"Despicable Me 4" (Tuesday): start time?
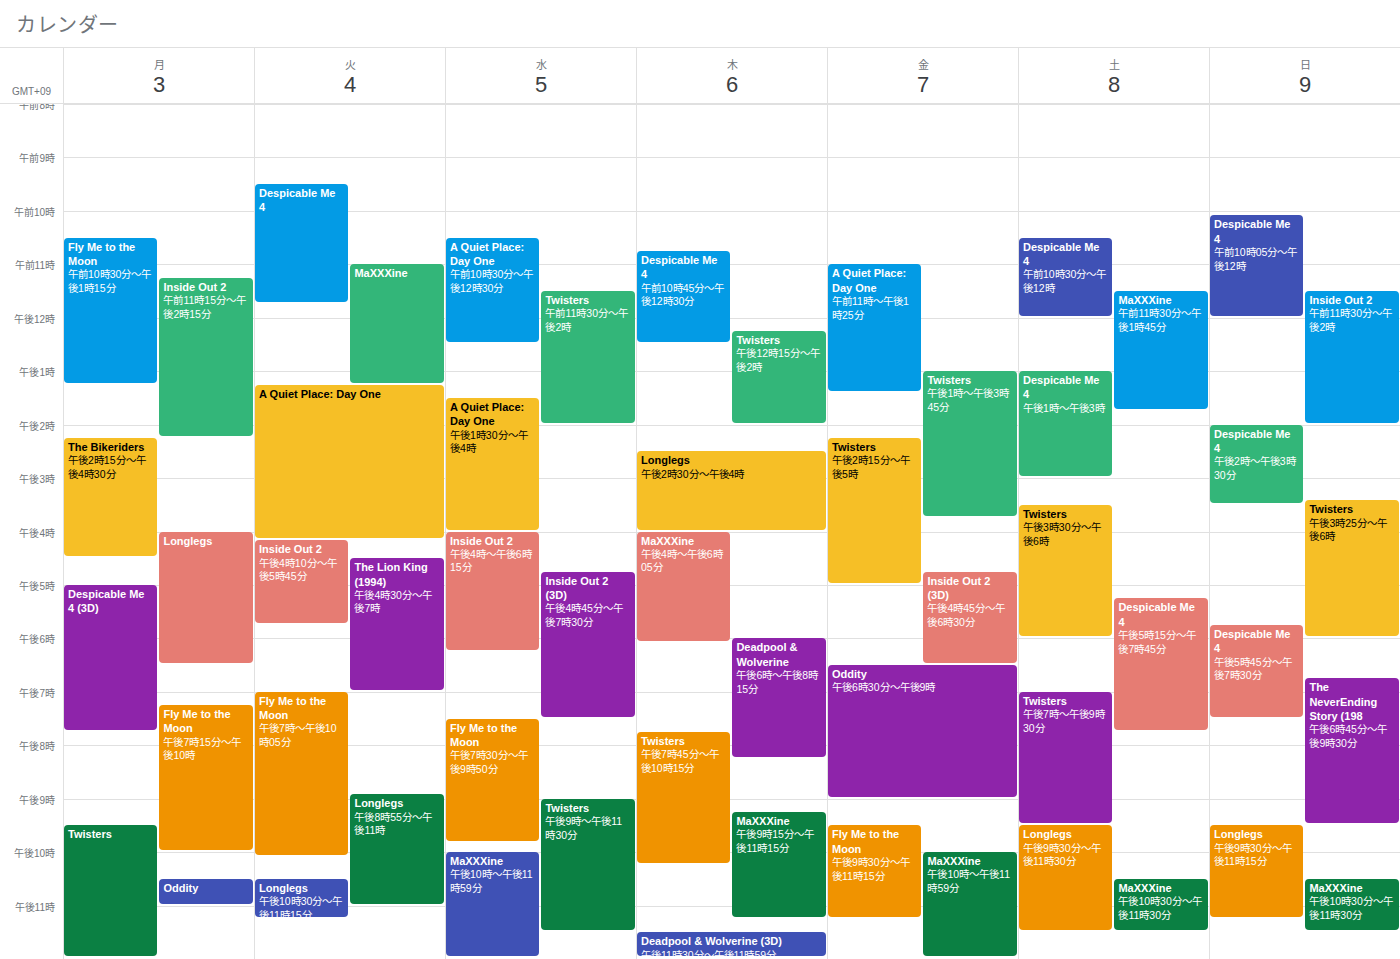
9:30 AM